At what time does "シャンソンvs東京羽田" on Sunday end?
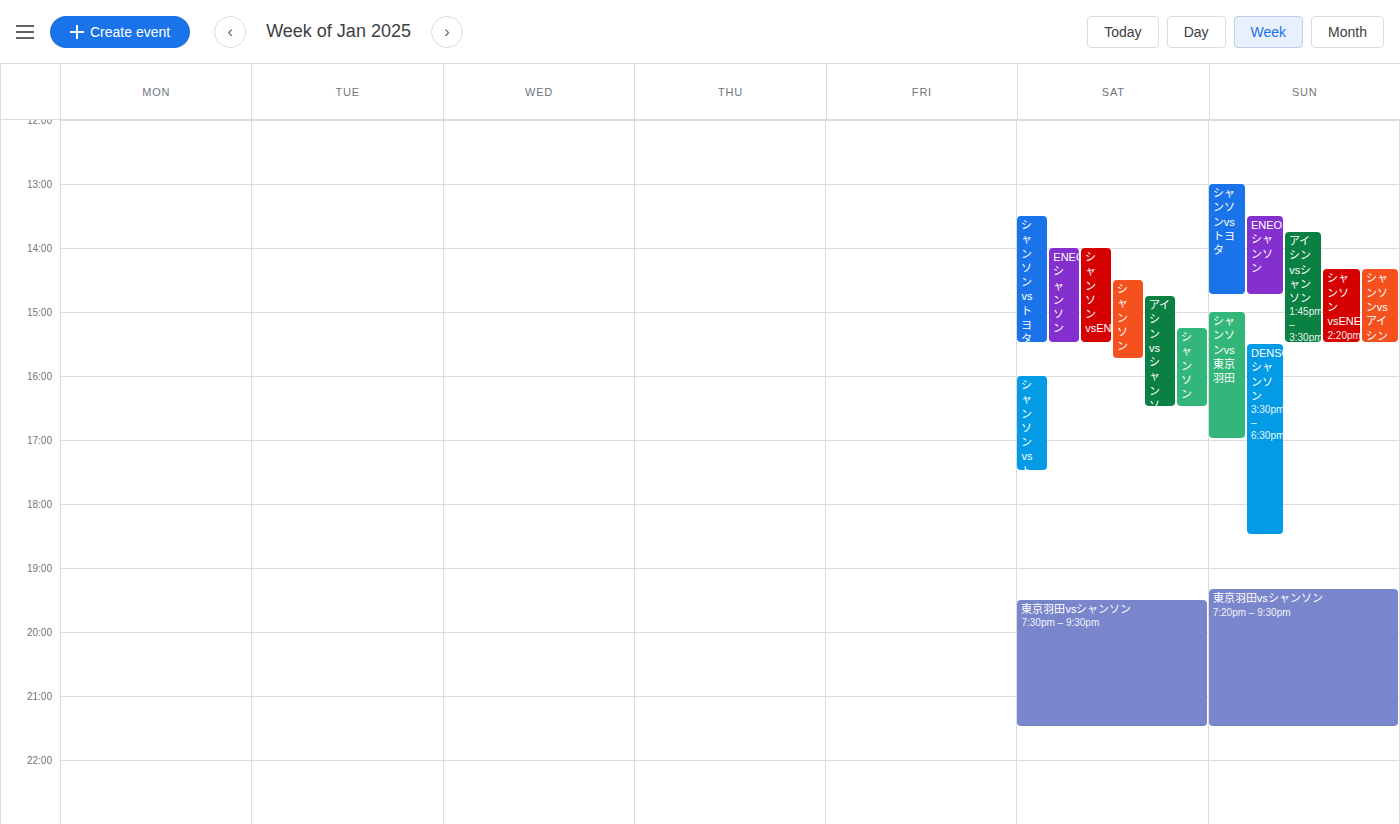
5:00 PM